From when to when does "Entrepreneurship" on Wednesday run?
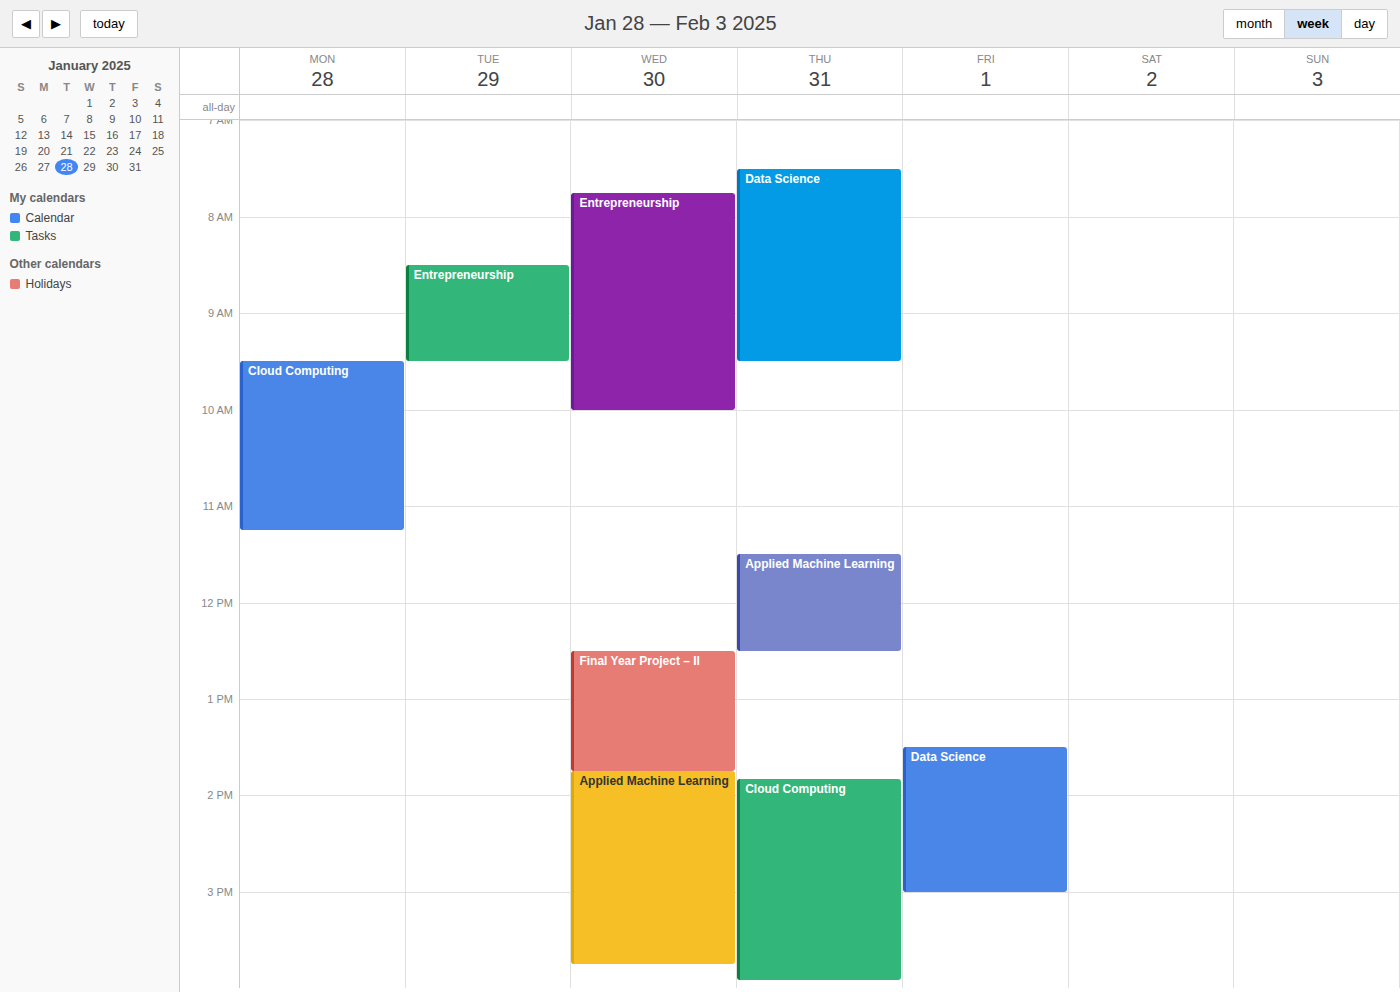
7:45 AM to 10:00 AM